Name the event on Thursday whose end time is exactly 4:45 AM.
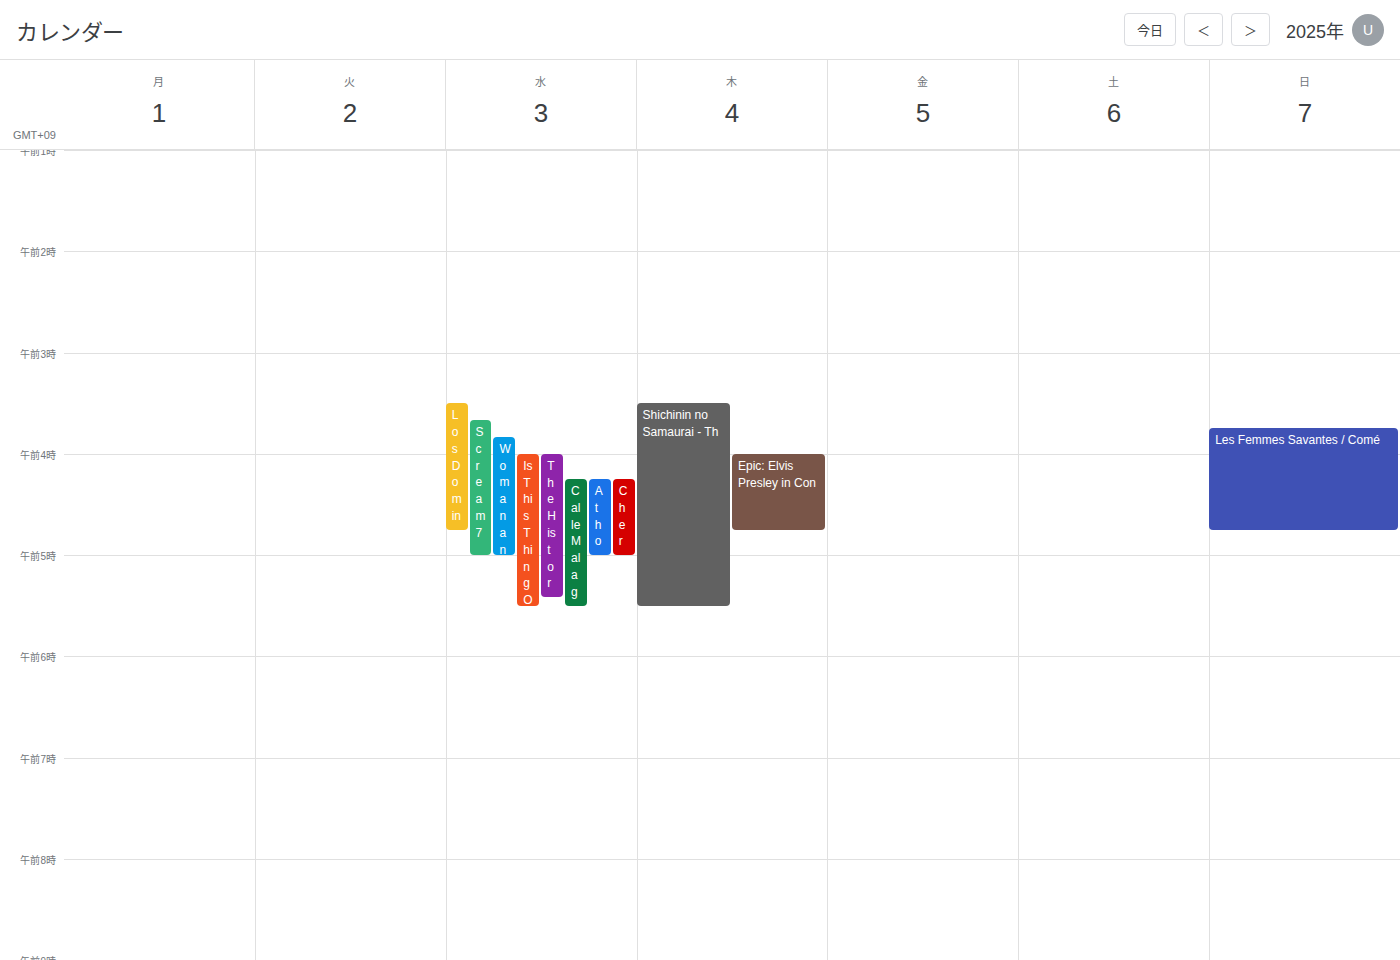
"Epic: Elvis Presley in Con"